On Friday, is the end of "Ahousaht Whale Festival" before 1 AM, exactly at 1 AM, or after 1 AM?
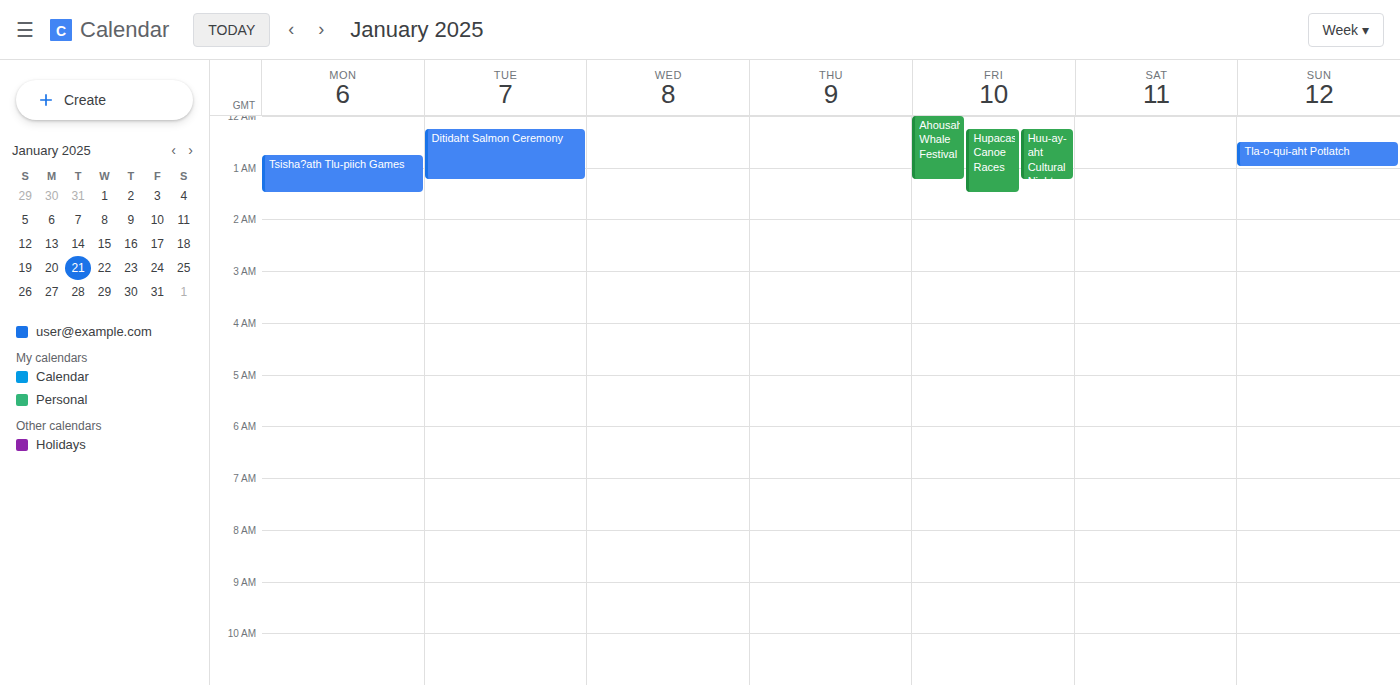
1:15 AM -- after 1 AM, 15 minutes below the 1 AM line.